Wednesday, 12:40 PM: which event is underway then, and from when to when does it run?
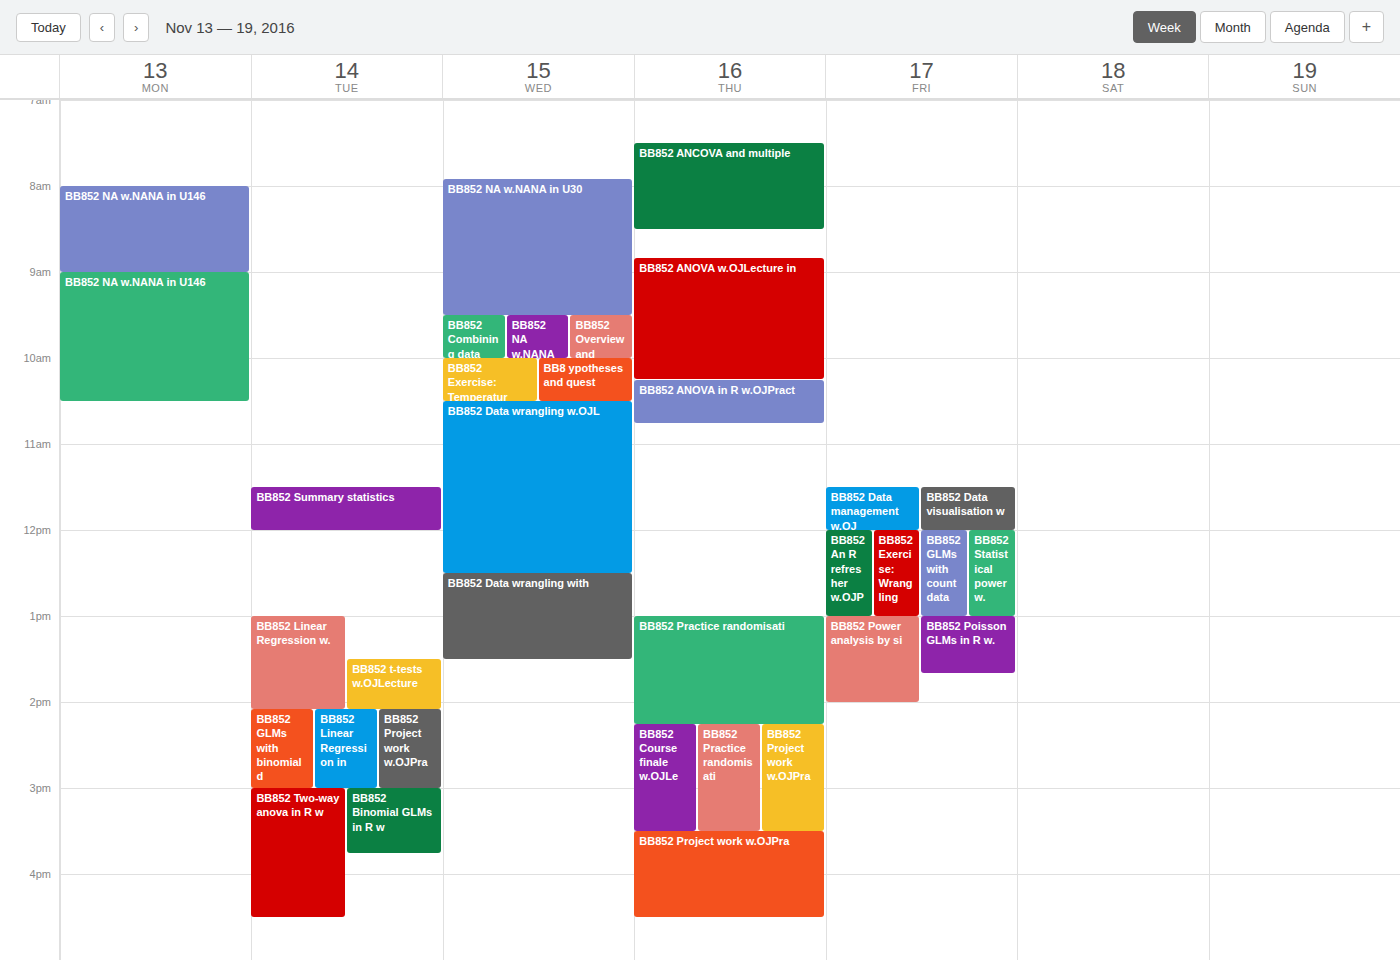
"BB852 Data wrangling with", 12:30 PM to 1:30 PM